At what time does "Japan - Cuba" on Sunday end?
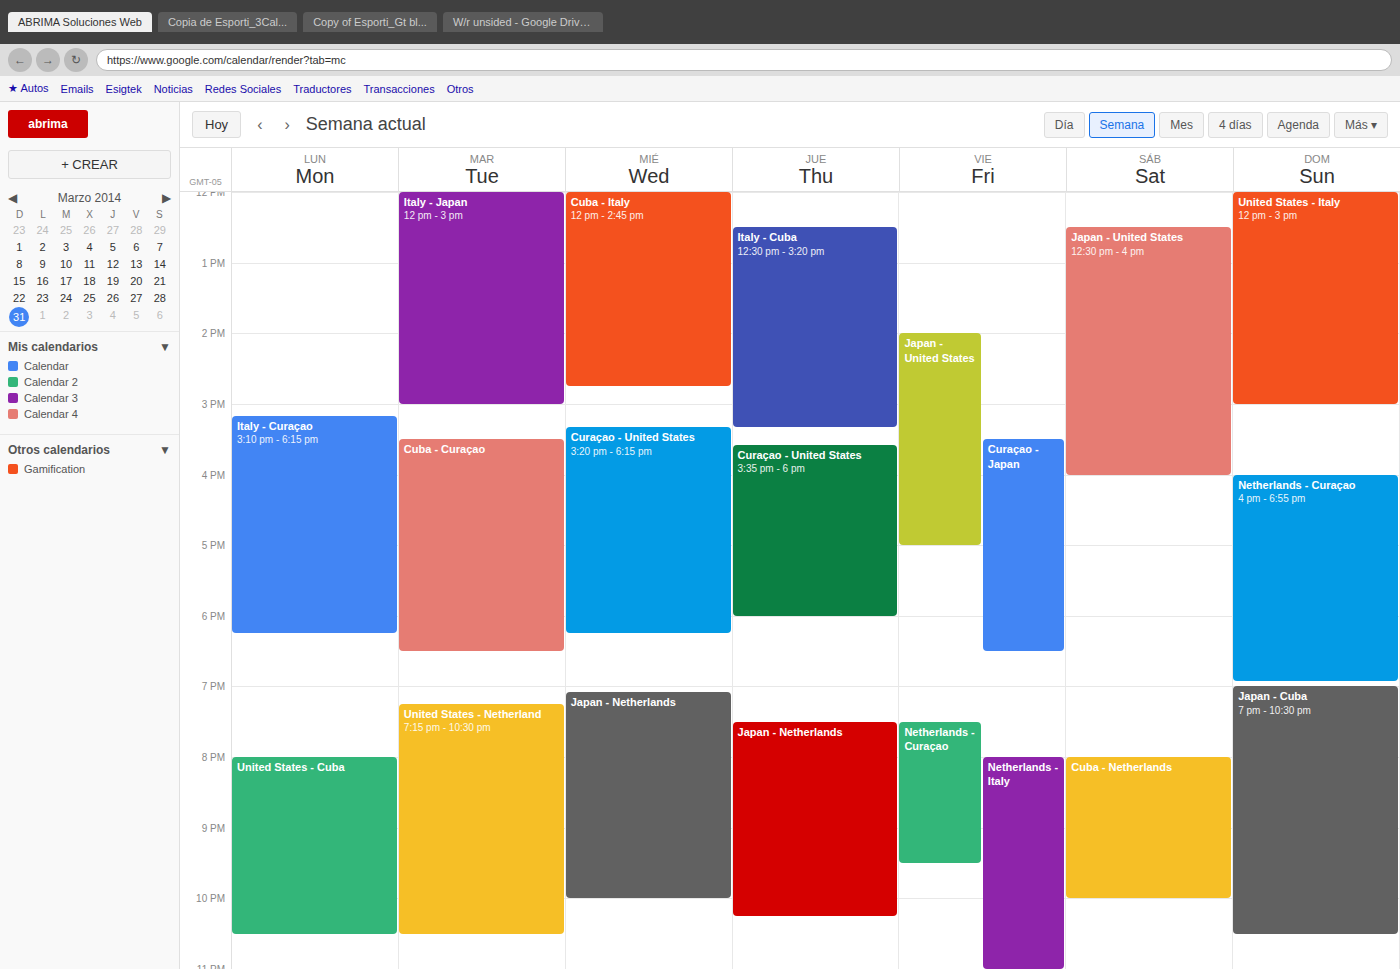
10:30 PM